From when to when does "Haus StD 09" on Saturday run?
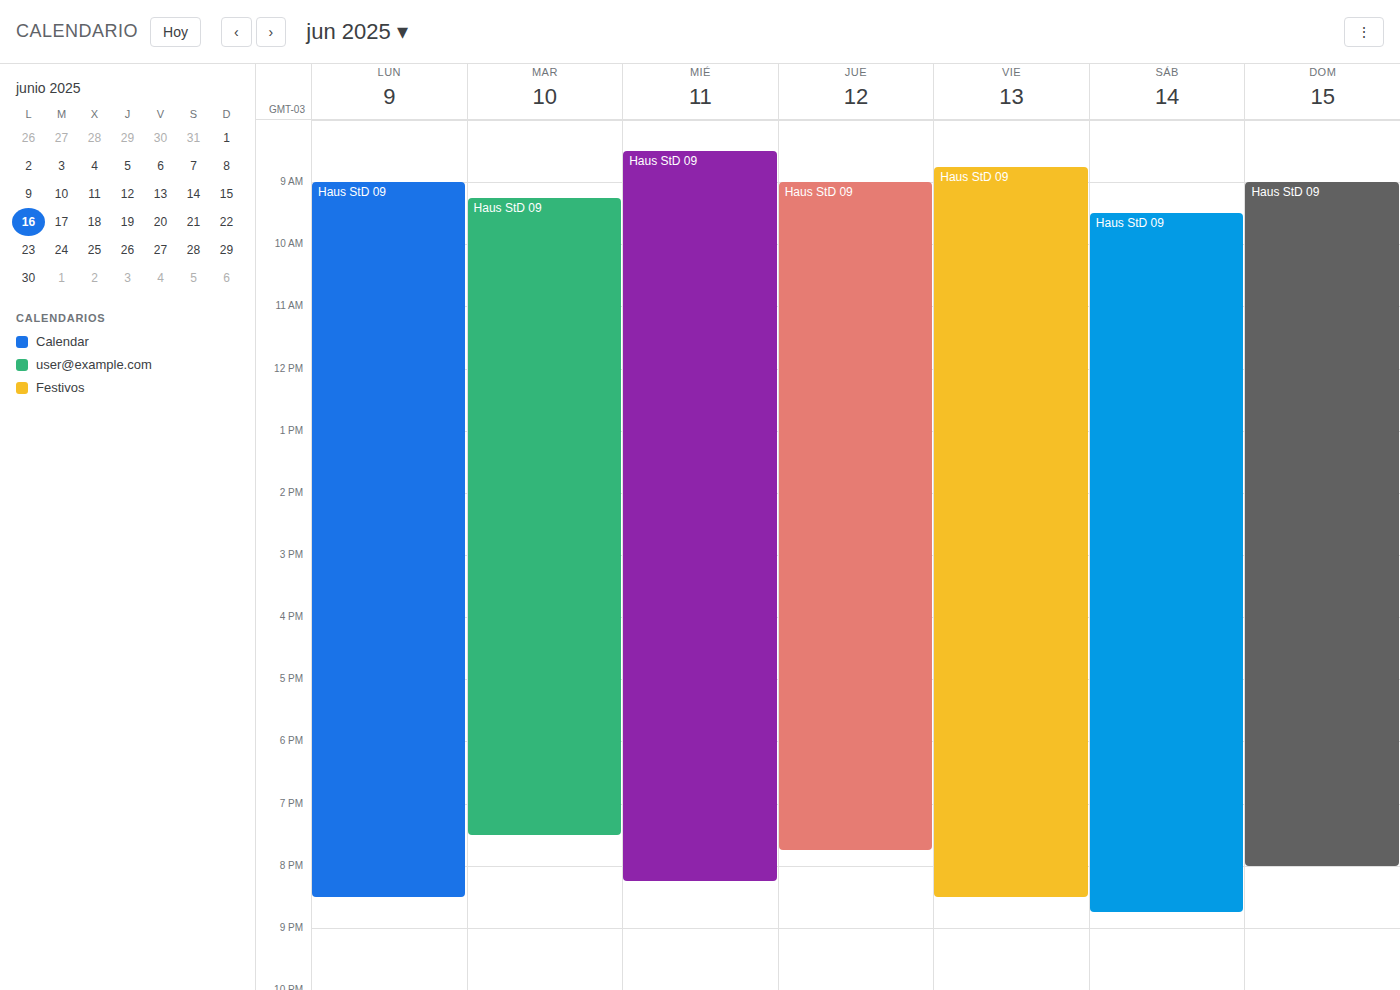
9:30 AM to 8:45 PM